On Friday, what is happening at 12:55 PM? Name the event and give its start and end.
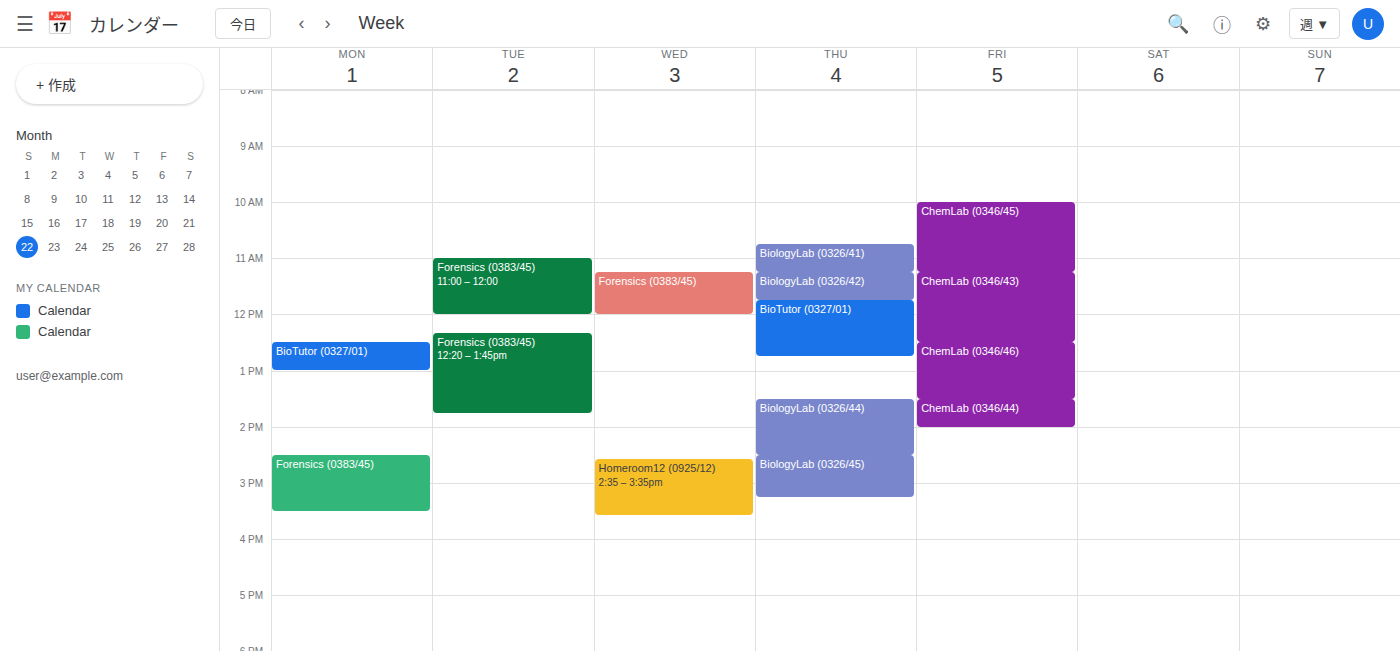
"ChemLab (0346/46)", 12:30 PM to 1:30 PM